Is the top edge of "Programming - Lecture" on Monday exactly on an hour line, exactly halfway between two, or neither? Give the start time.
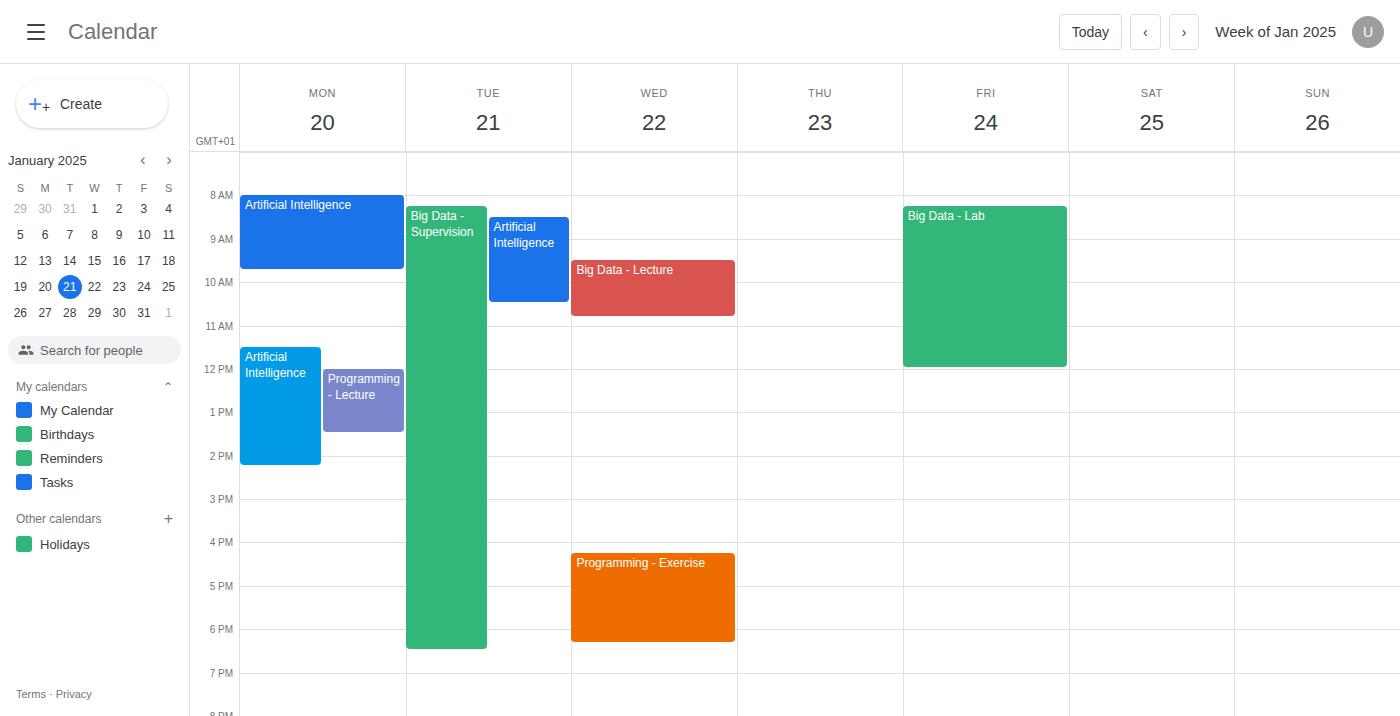
12:00 PM -- exactly on the 12 PM line.